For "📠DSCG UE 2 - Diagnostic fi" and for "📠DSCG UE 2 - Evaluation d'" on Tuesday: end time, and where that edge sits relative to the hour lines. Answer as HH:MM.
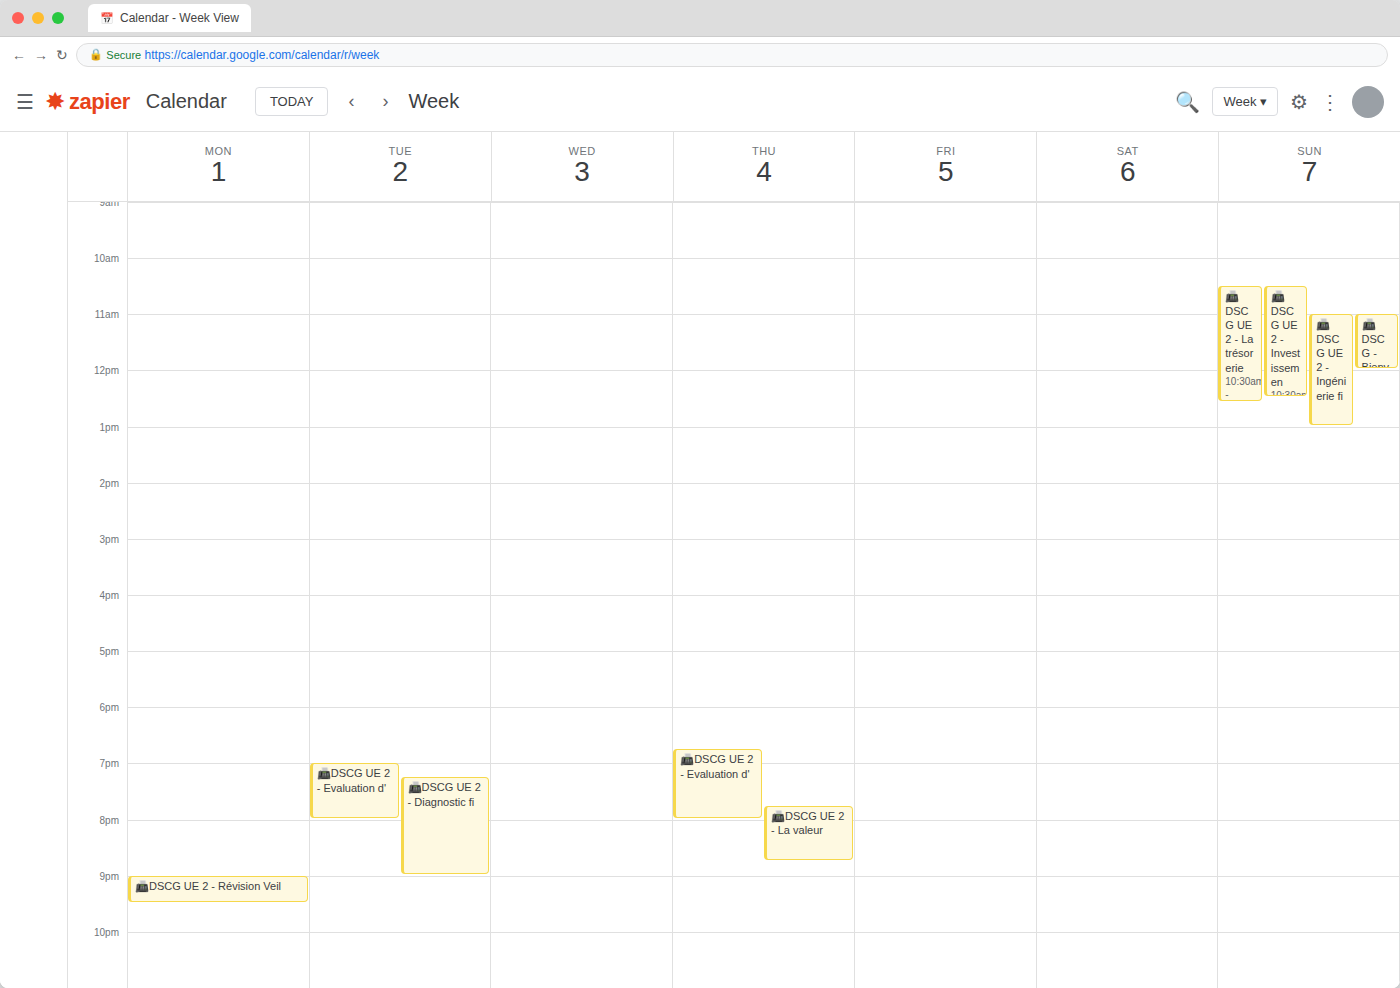
"📠DSCG UE 2 - Diagnostic fi": 21:00, exactly on the 21:00 line. "📠DSCG UE 2 - Evaluation d'": 20:00, exactly on the 20:00 line.